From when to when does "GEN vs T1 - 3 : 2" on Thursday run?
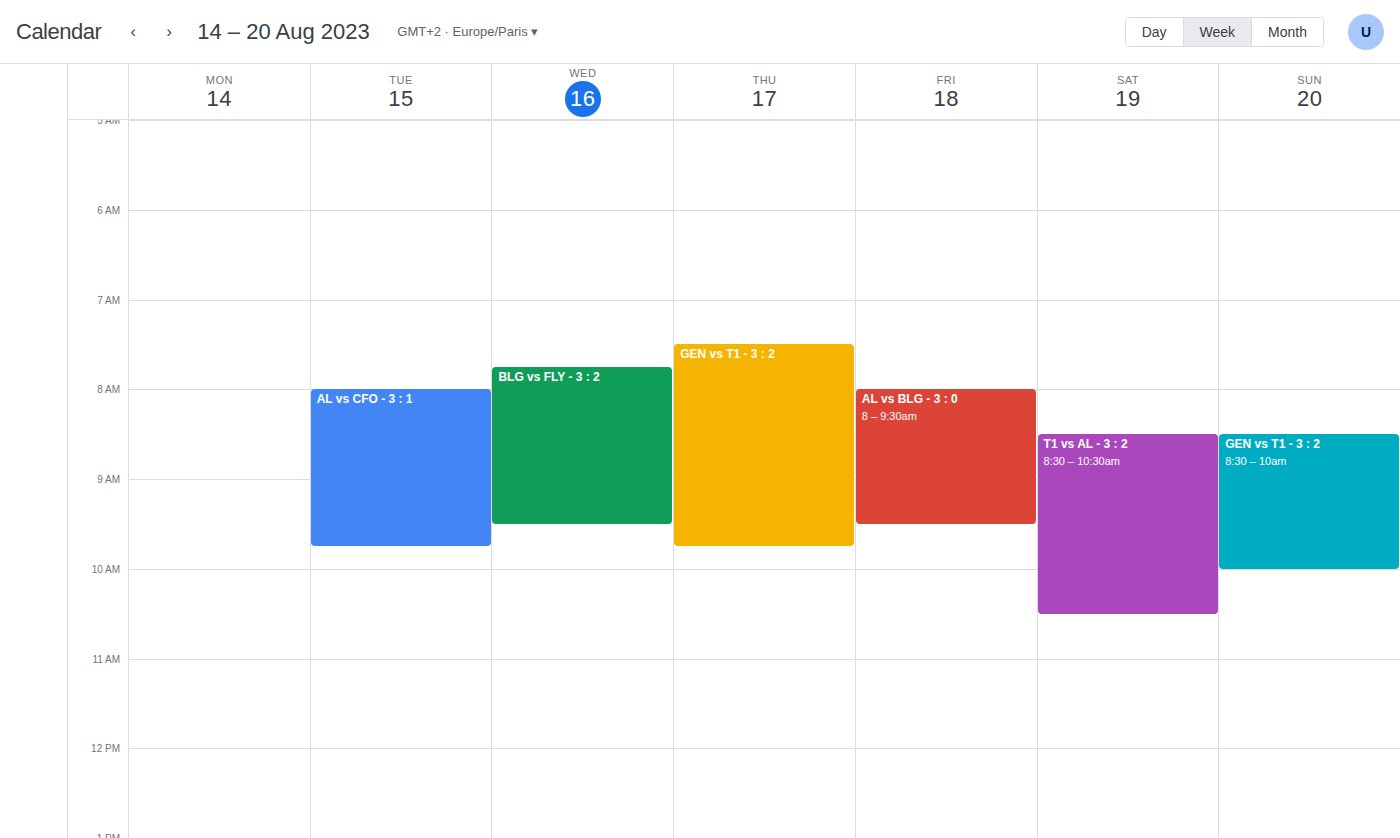
7:30 AM to 9:45 AM